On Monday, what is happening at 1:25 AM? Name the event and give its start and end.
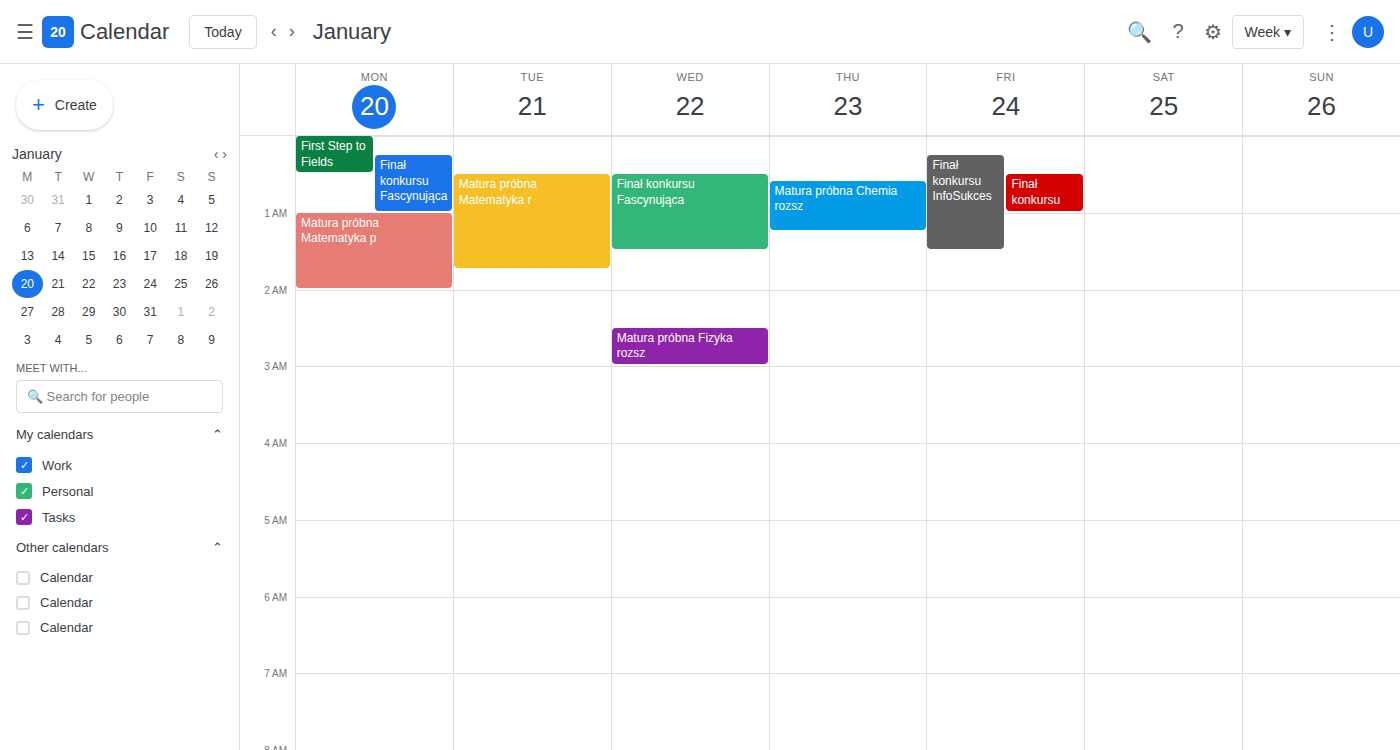
"Matura próbna Matematyka p", 1:00 AM to 2:00 AM